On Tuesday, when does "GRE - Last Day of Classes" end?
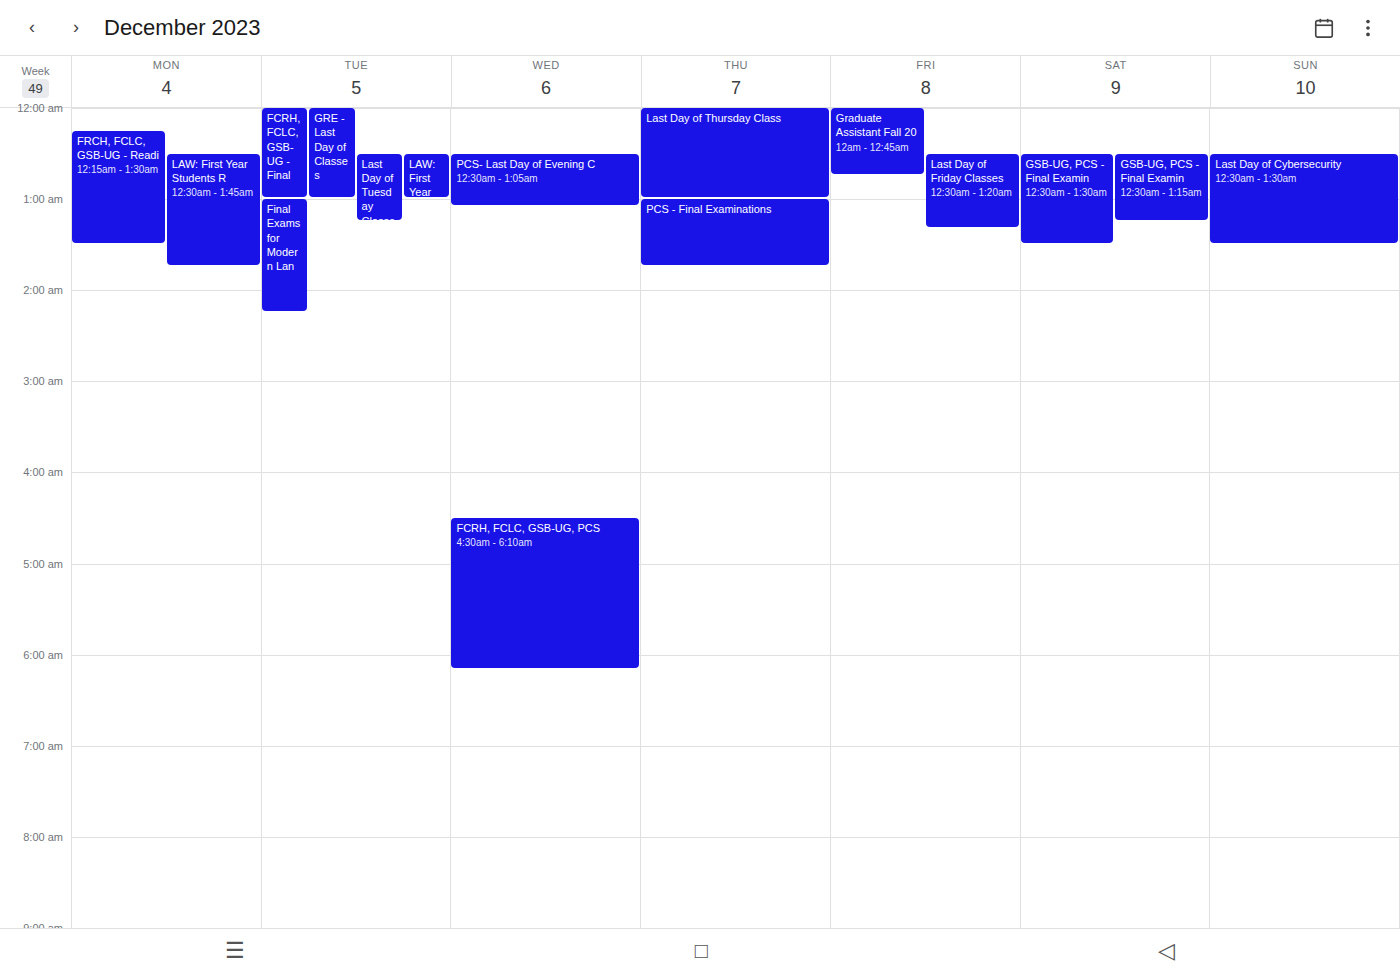
1:00 AM